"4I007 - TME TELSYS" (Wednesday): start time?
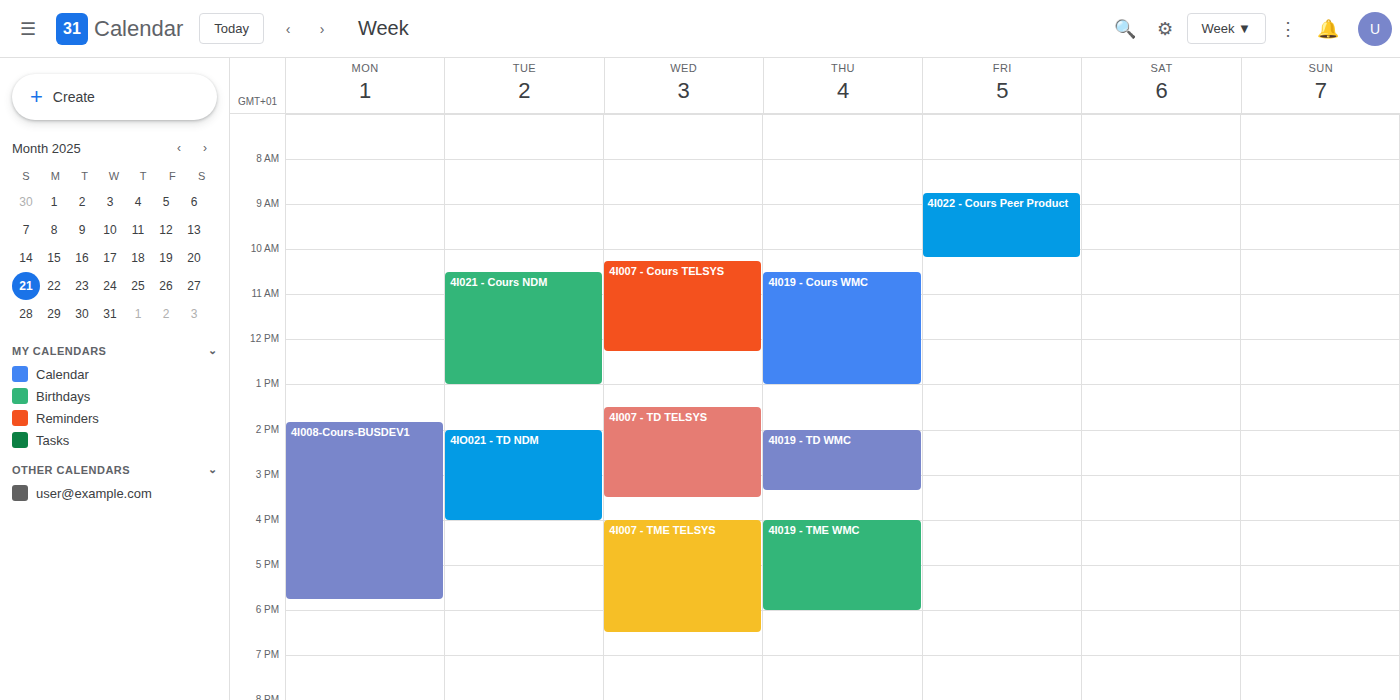
16:00